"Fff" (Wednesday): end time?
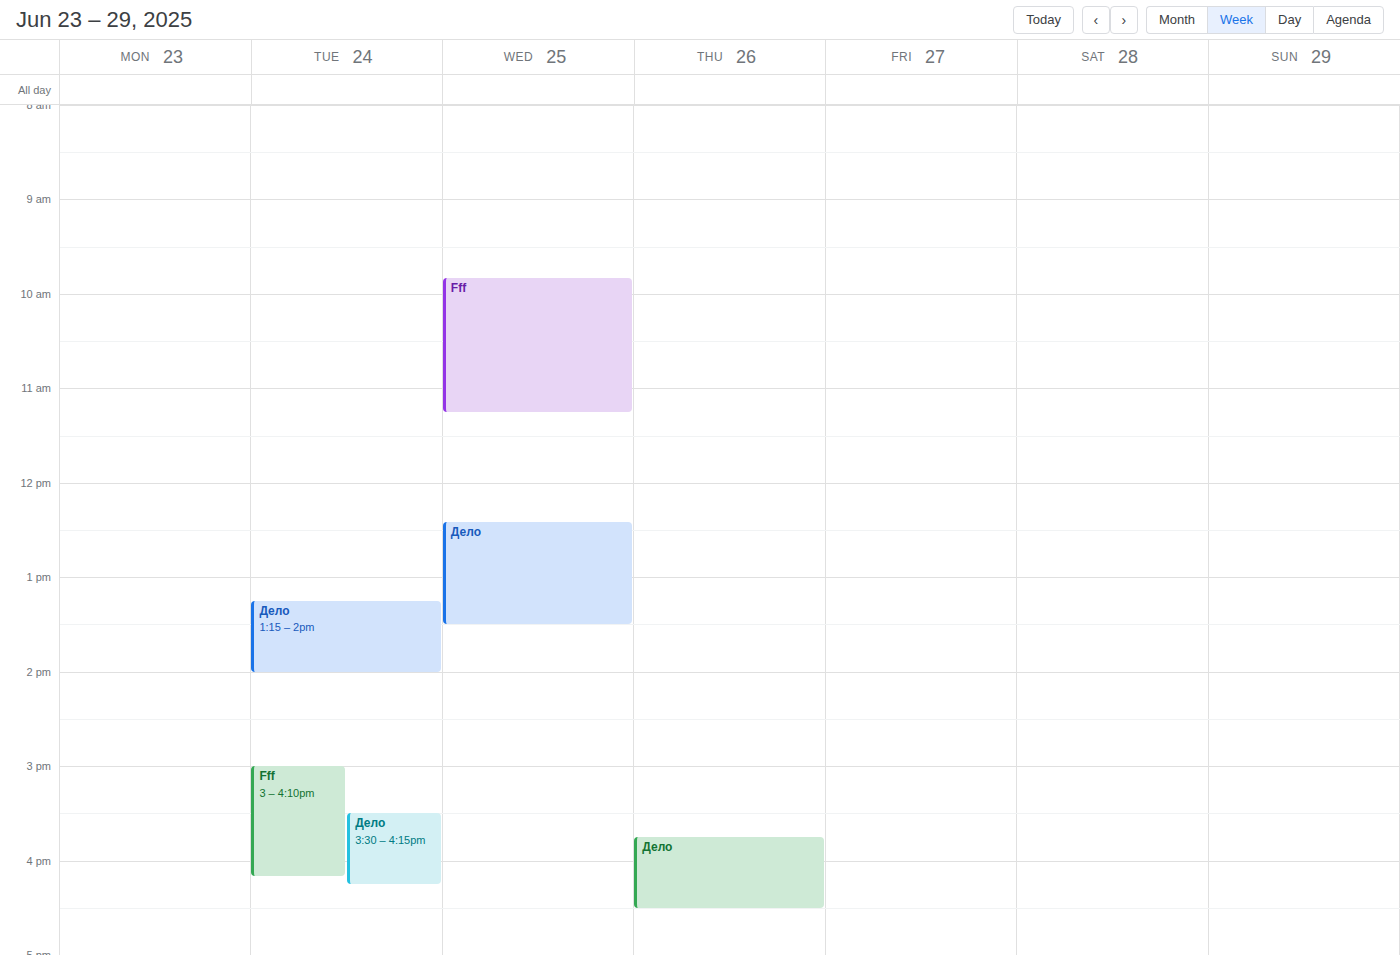
11:15 AM